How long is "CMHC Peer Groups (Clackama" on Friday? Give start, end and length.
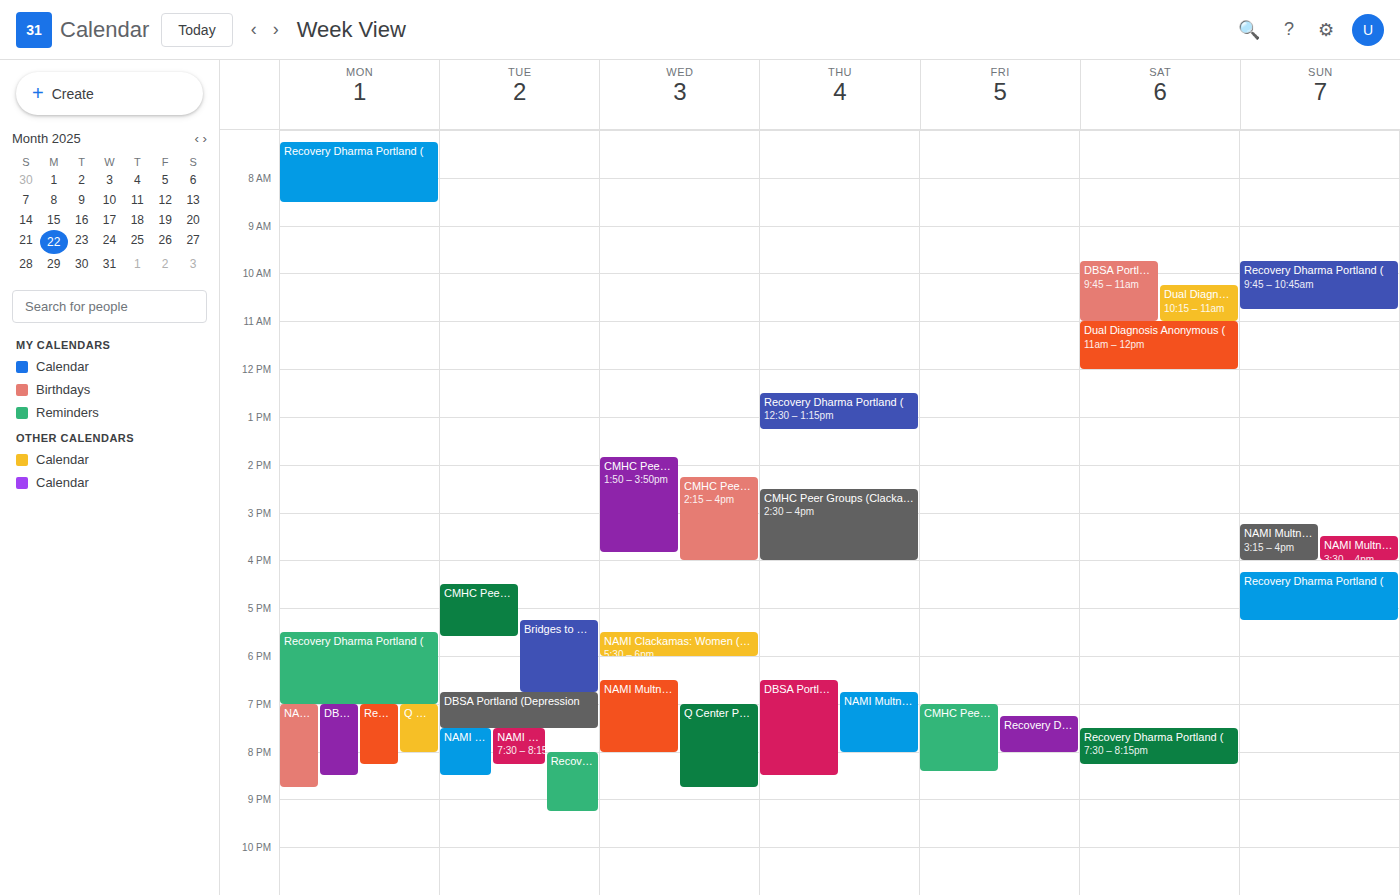
19:00 to 20:25, 1 hour 25 minutes